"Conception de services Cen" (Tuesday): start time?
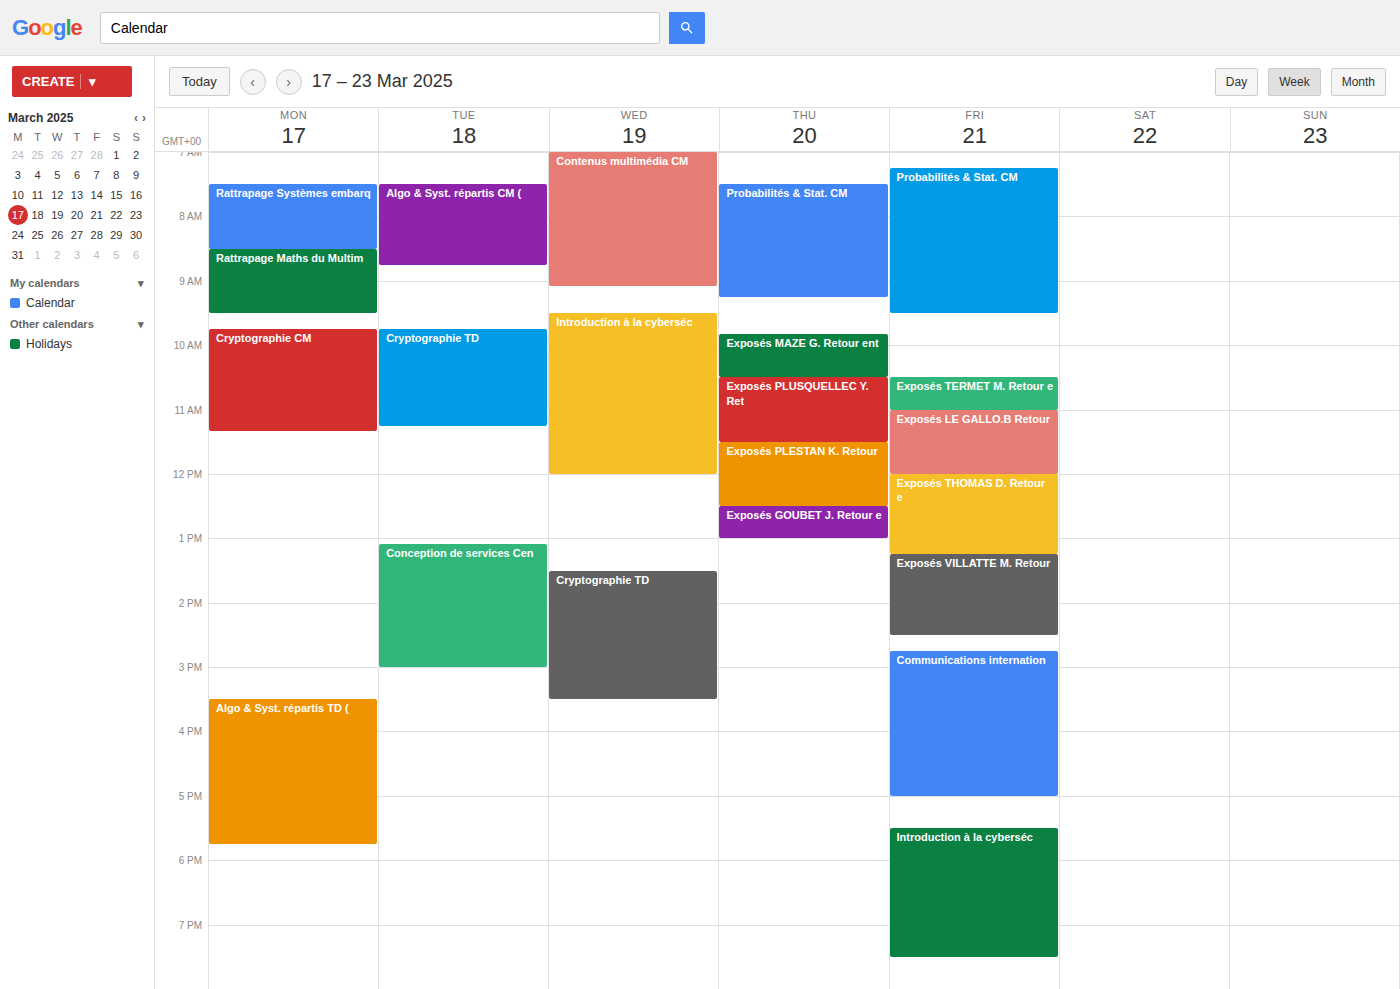
13:05